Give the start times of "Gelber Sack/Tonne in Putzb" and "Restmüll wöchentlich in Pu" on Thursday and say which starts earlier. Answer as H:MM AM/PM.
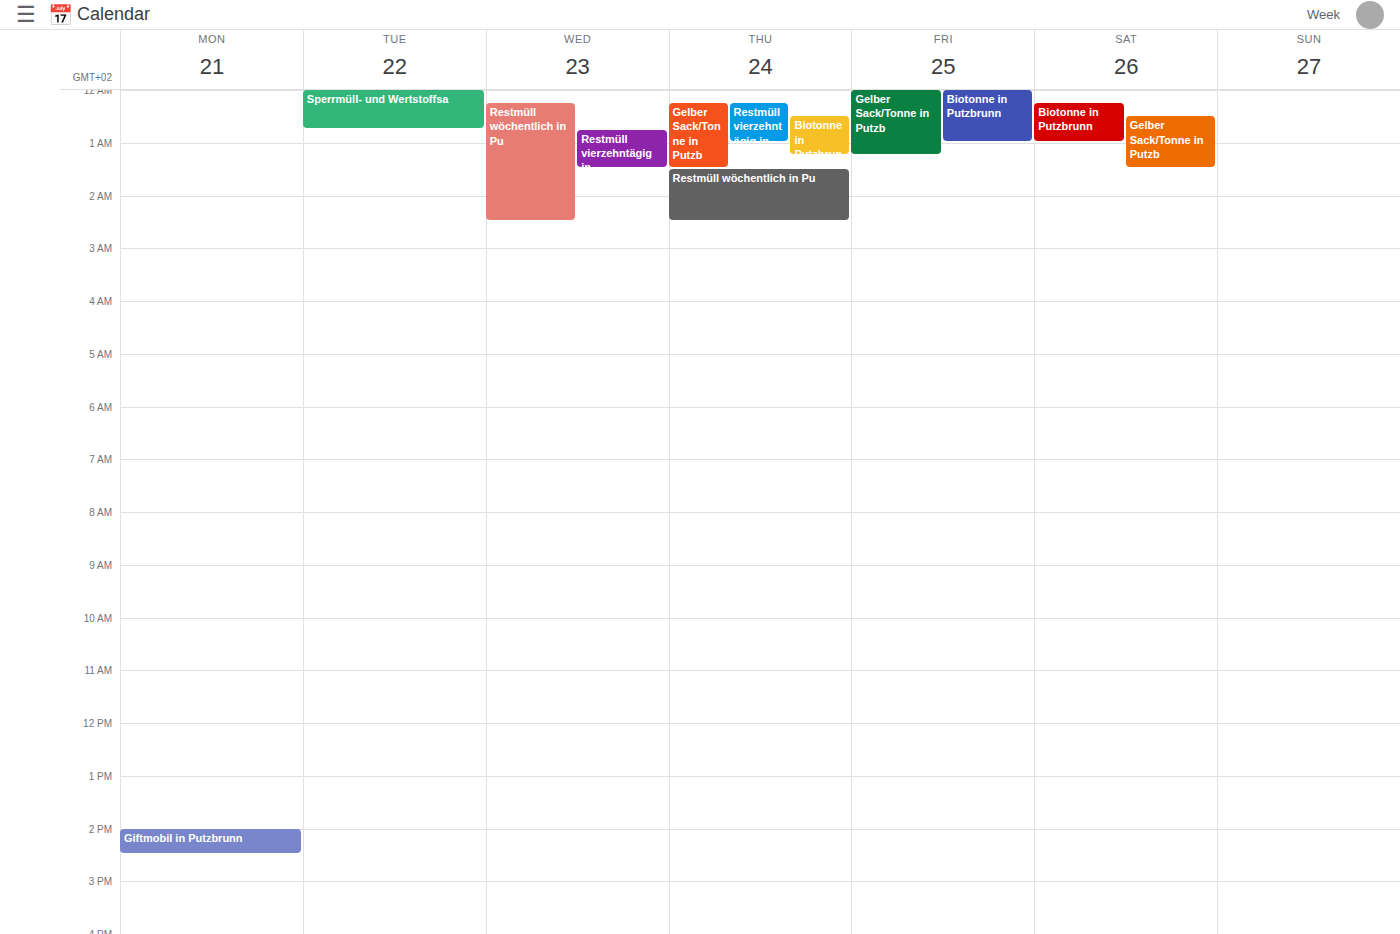
"Gelber Sack/Tonne in Putzb" 12:15 AM; "Restmüll wöchentlich in Pu" 1:30 AM.